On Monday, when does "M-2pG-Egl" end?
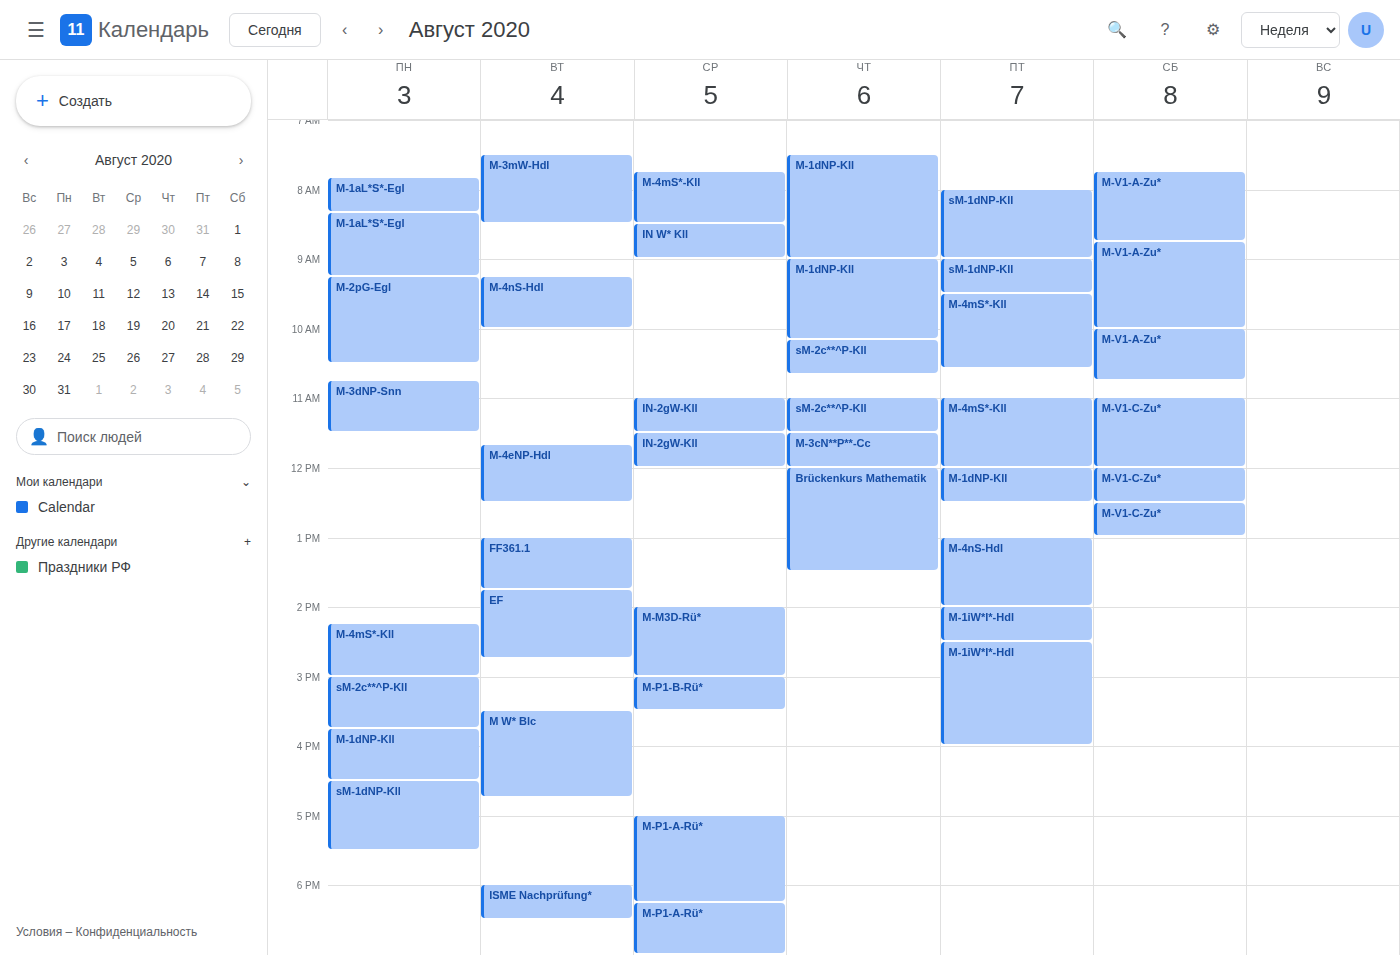
10:30